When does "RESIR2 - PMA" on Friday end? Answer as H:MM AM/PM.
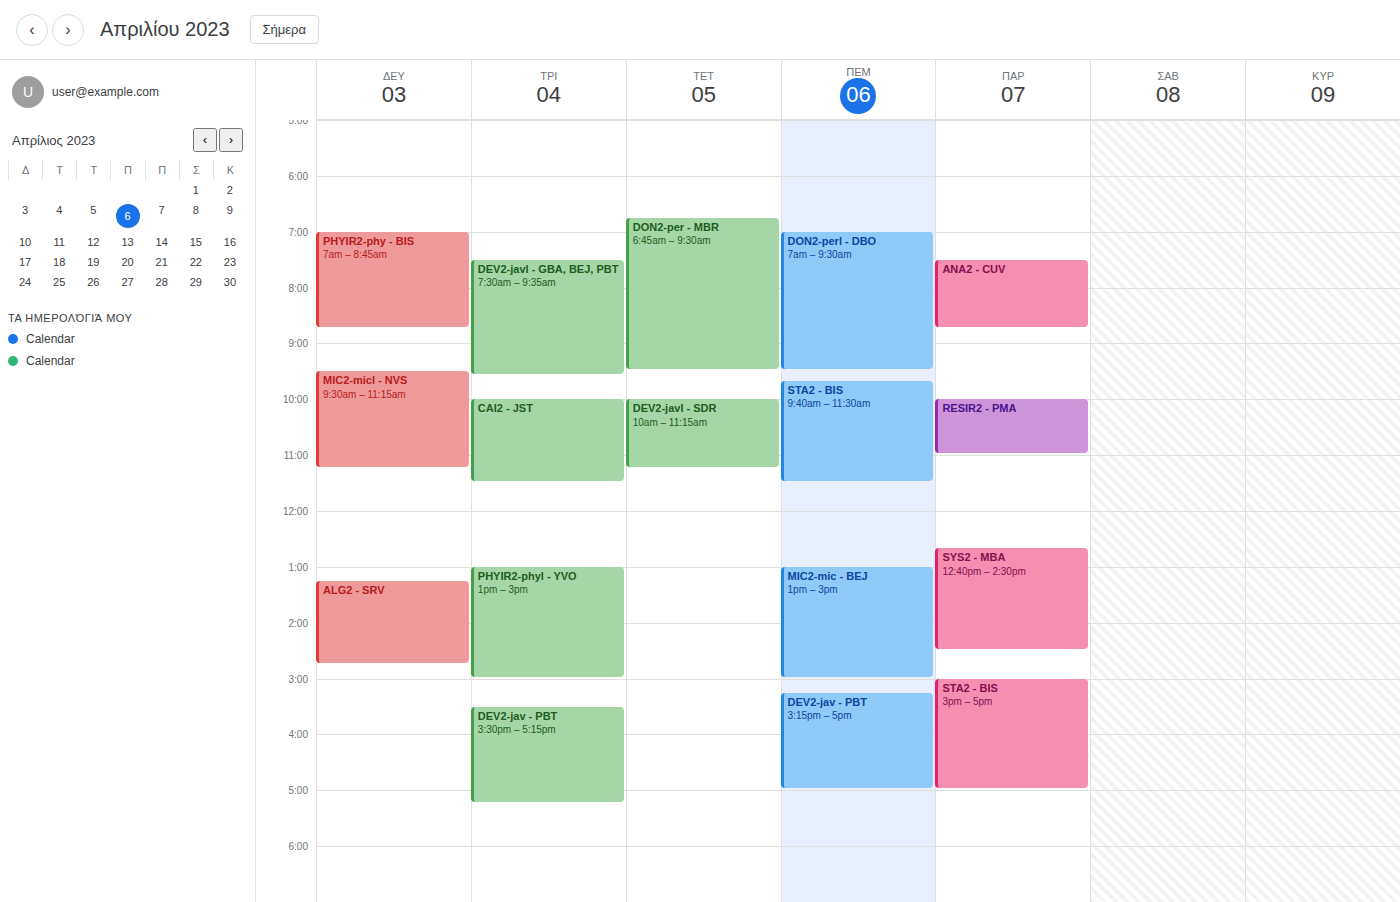
11:00 AM